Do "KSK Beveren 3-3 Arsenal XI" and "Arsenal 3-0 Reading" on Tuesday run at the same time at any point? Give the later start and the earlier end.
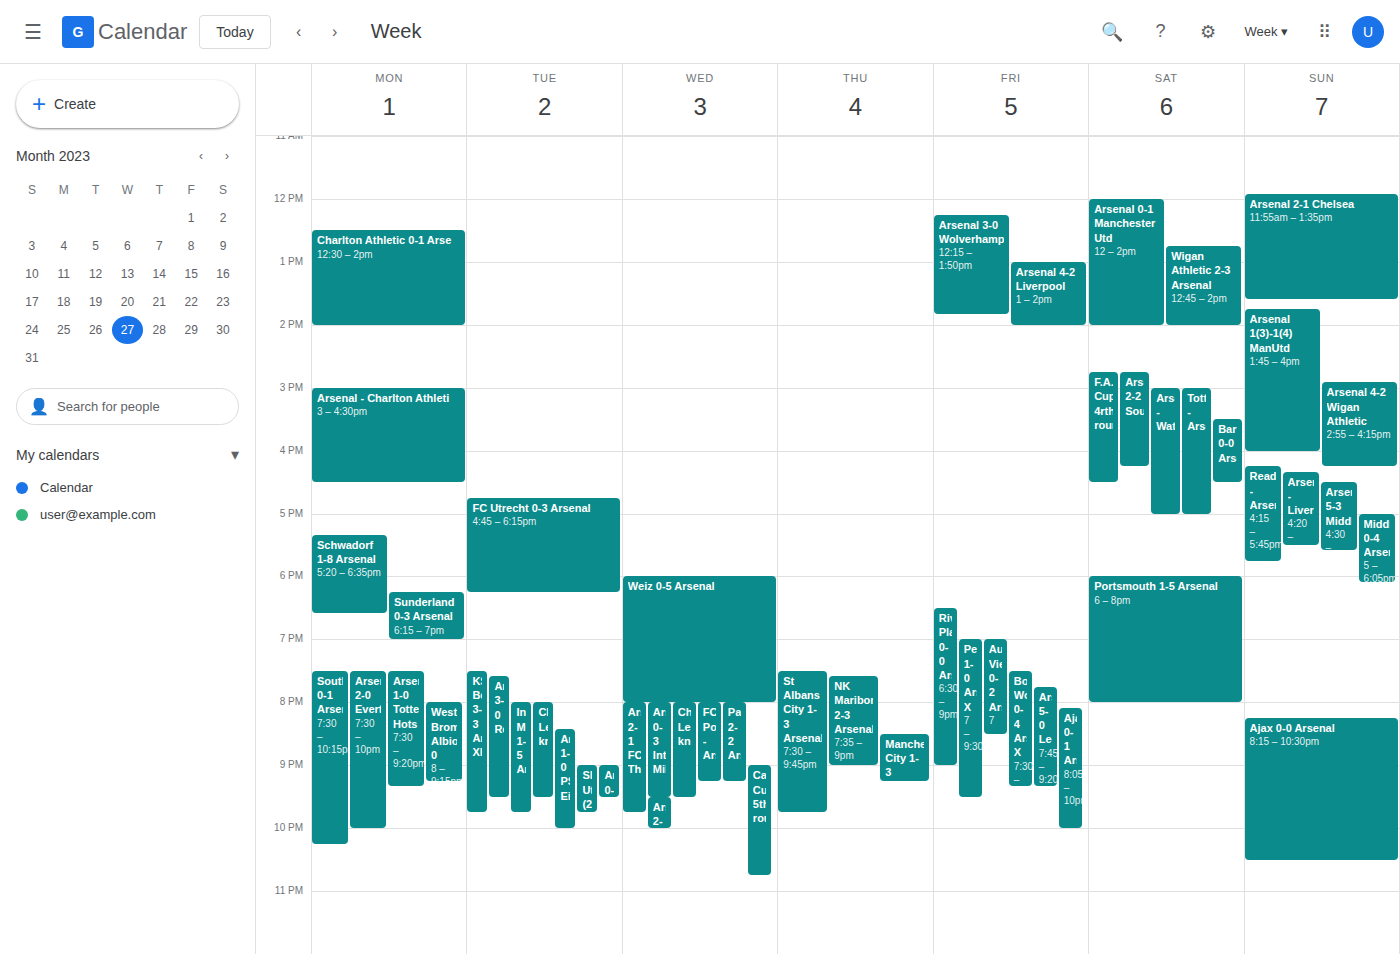
"Arsenal 3-0 Reading" runs 19:35 to 21:30, inside "KSK Beveren 3-3 Arsenal XI" -- they overlap.